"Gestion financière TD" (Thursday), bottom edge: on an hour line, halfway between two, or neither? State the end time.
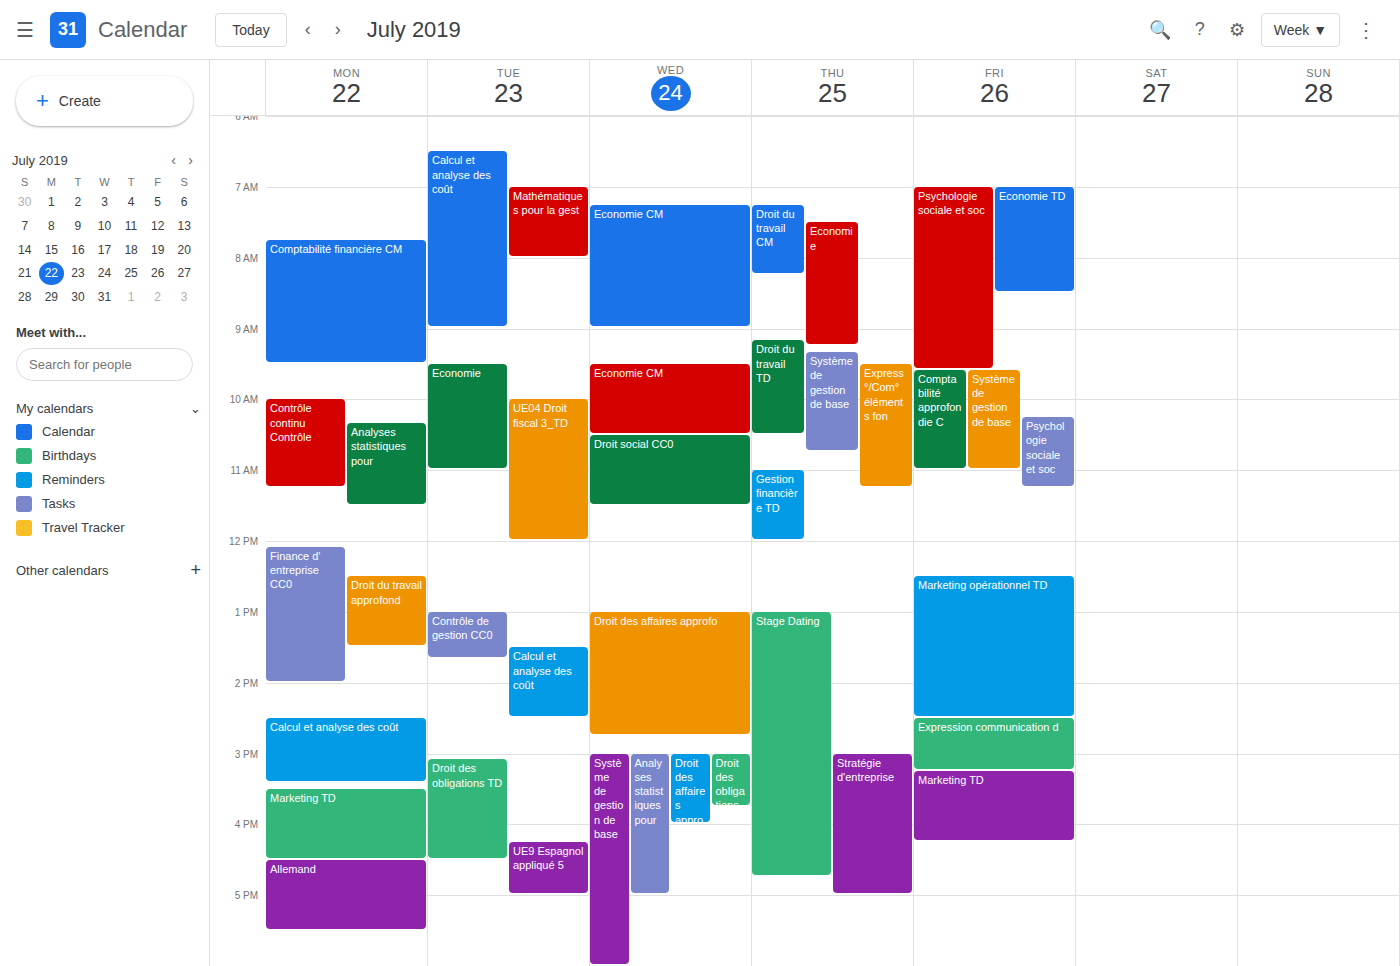
12:00 PM -- exactly on the 12 PM line.